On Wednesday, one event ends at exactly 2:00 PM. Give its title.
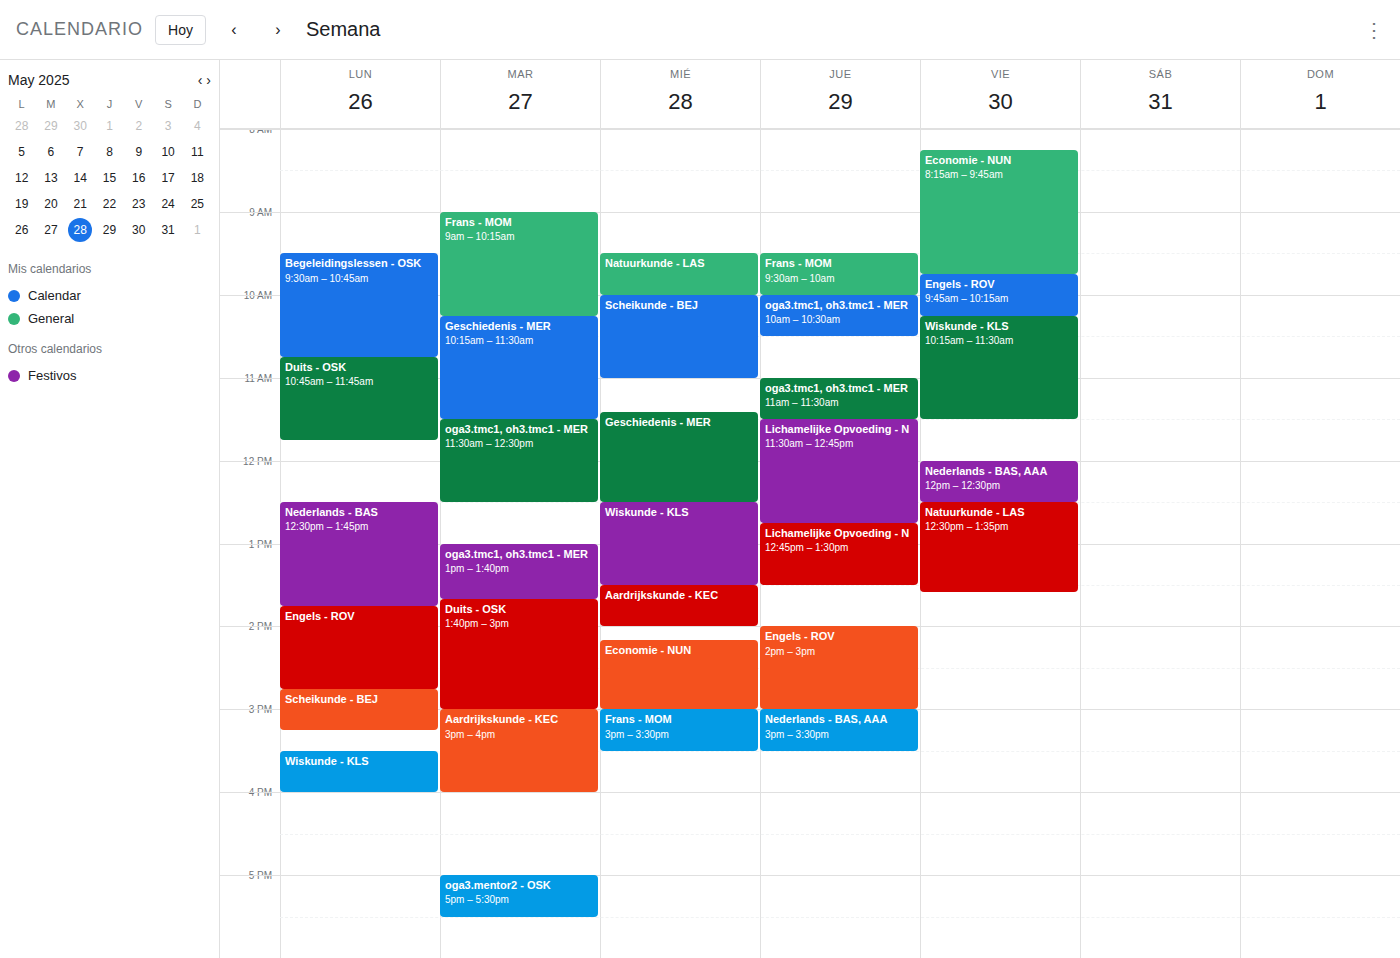
"Aardrijkskunde - KEC"